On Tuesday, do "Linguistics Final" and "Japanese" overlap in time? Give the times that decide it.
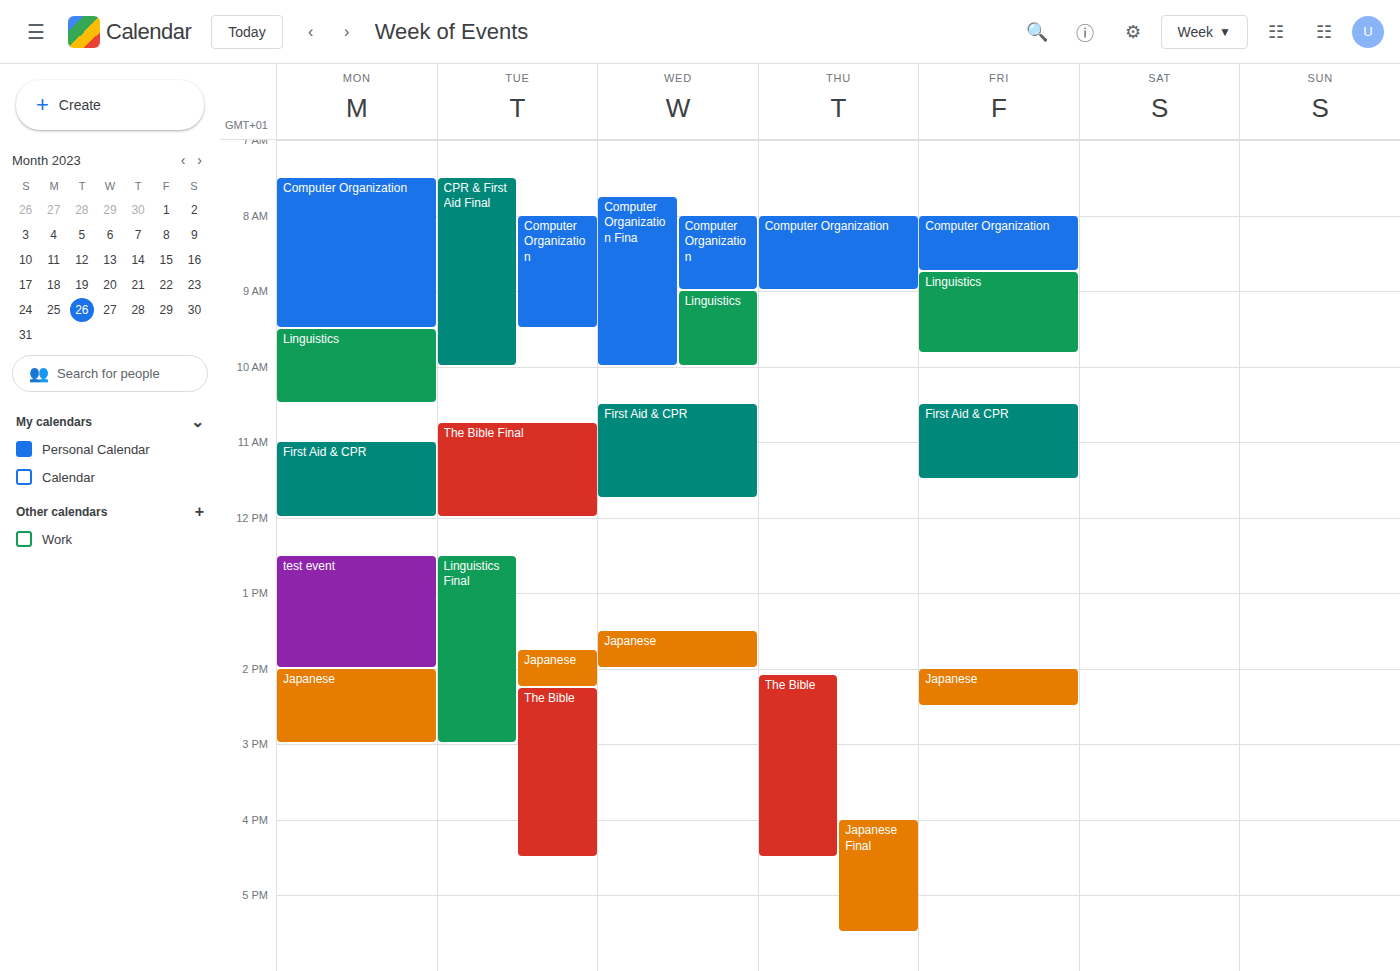
"Japanese" runs 1:45 PM to 2:15 PM, inside "Linguistics Final" -- they overlap.